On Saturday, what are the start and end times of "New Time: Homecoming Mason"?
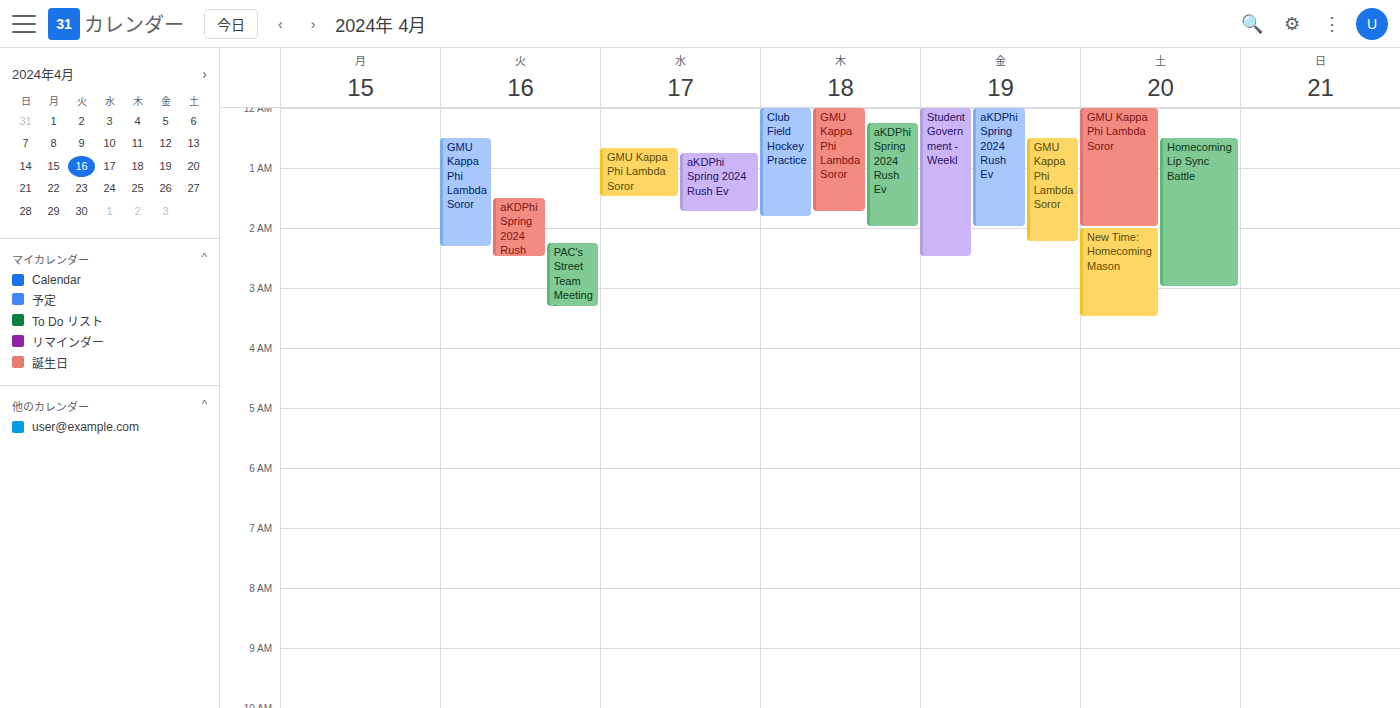
2:00 AM to 3:30 AM